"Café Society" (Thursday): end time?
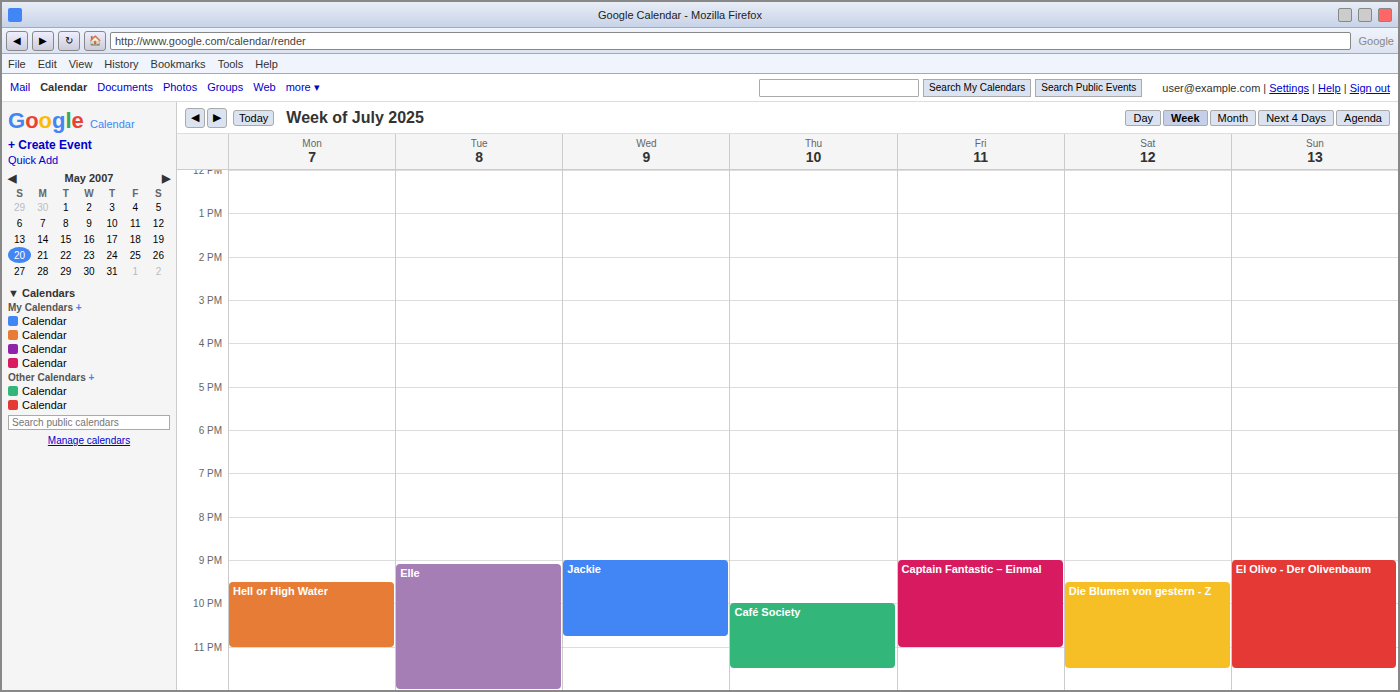
23:30